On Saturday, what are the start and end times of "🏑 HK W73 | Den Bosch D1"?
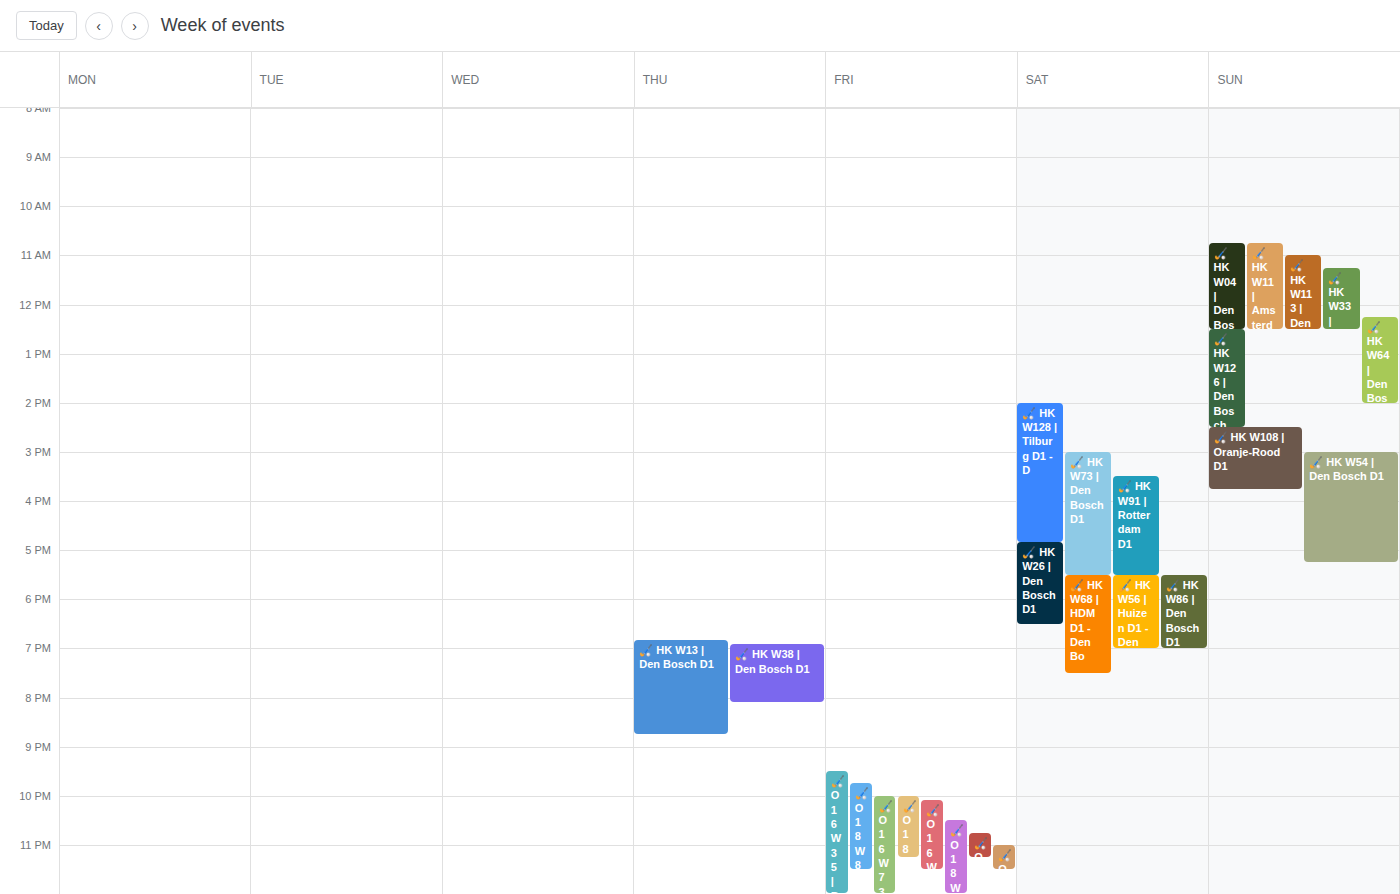
3:00 PM to 5:30 PM